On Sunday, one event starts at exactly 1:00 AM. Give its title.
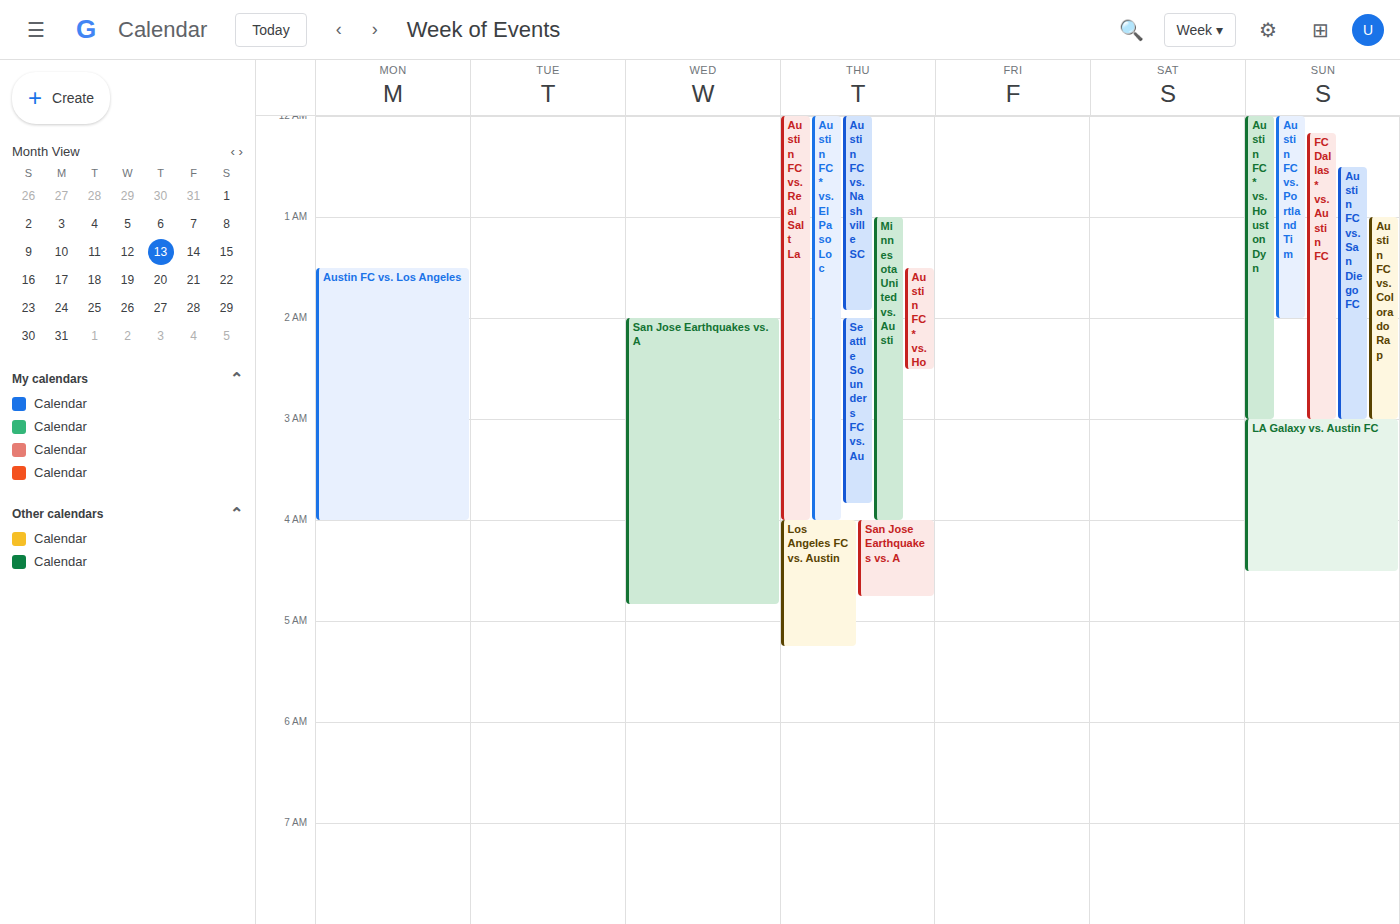
"Austin FC vs. Colorado Rap"